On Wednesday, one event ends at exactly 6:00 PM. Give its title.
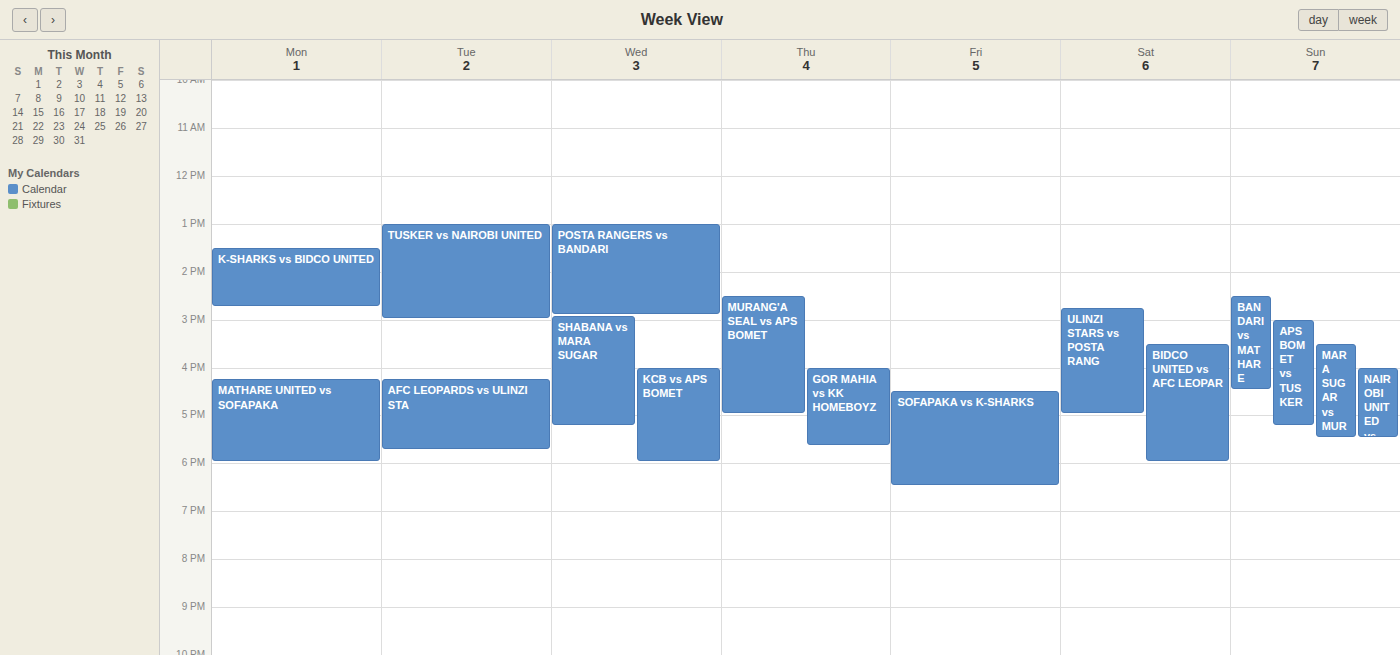
"KCB vs APS BOMET"